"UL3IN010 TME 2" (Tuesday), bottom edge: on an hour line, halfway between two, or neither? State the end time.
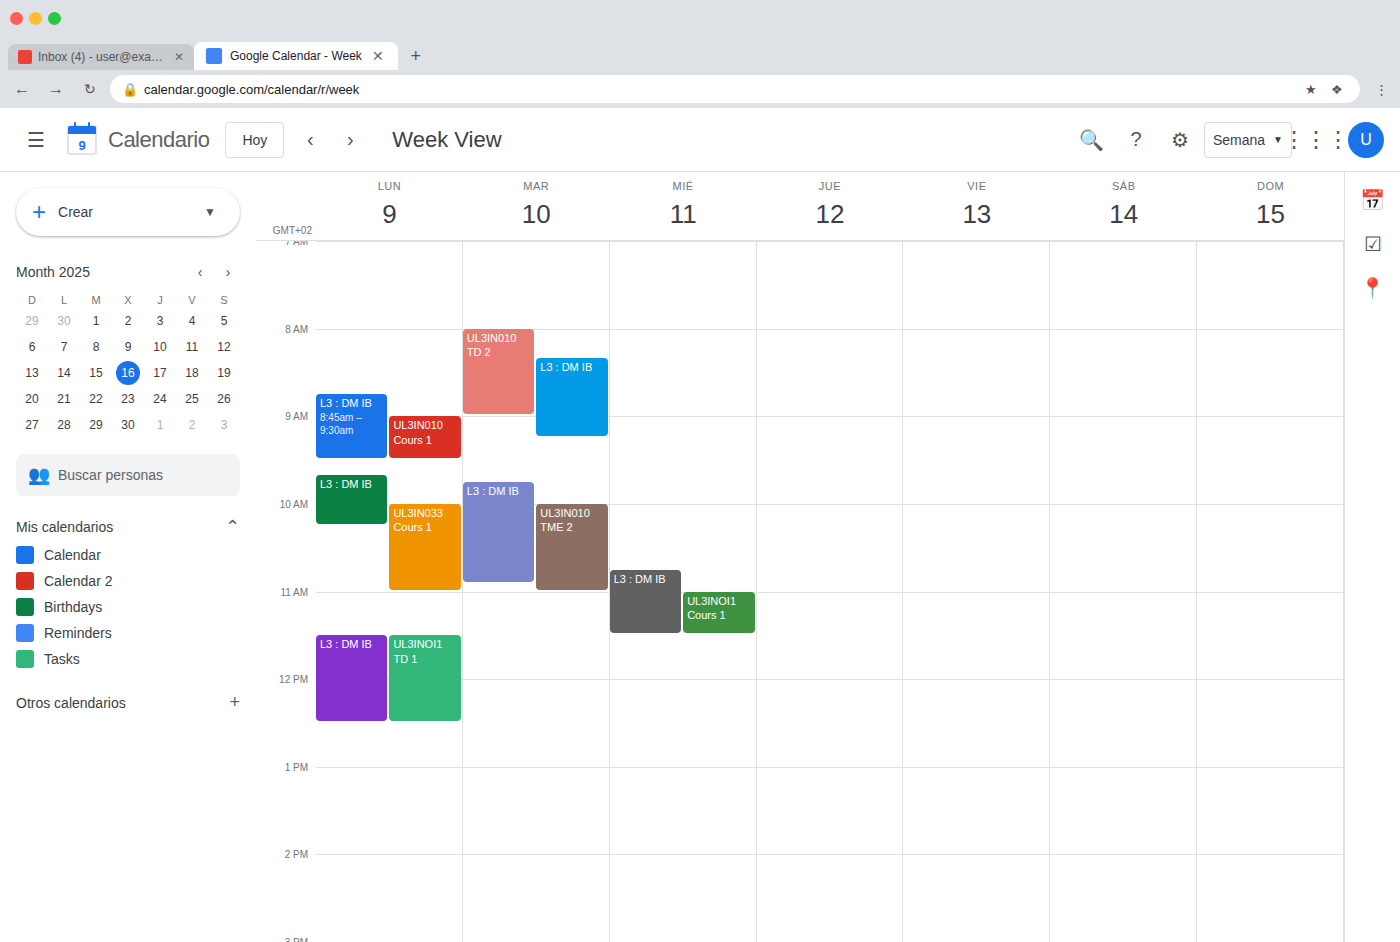
11:00 AM -- exactly on the 11 AM line.